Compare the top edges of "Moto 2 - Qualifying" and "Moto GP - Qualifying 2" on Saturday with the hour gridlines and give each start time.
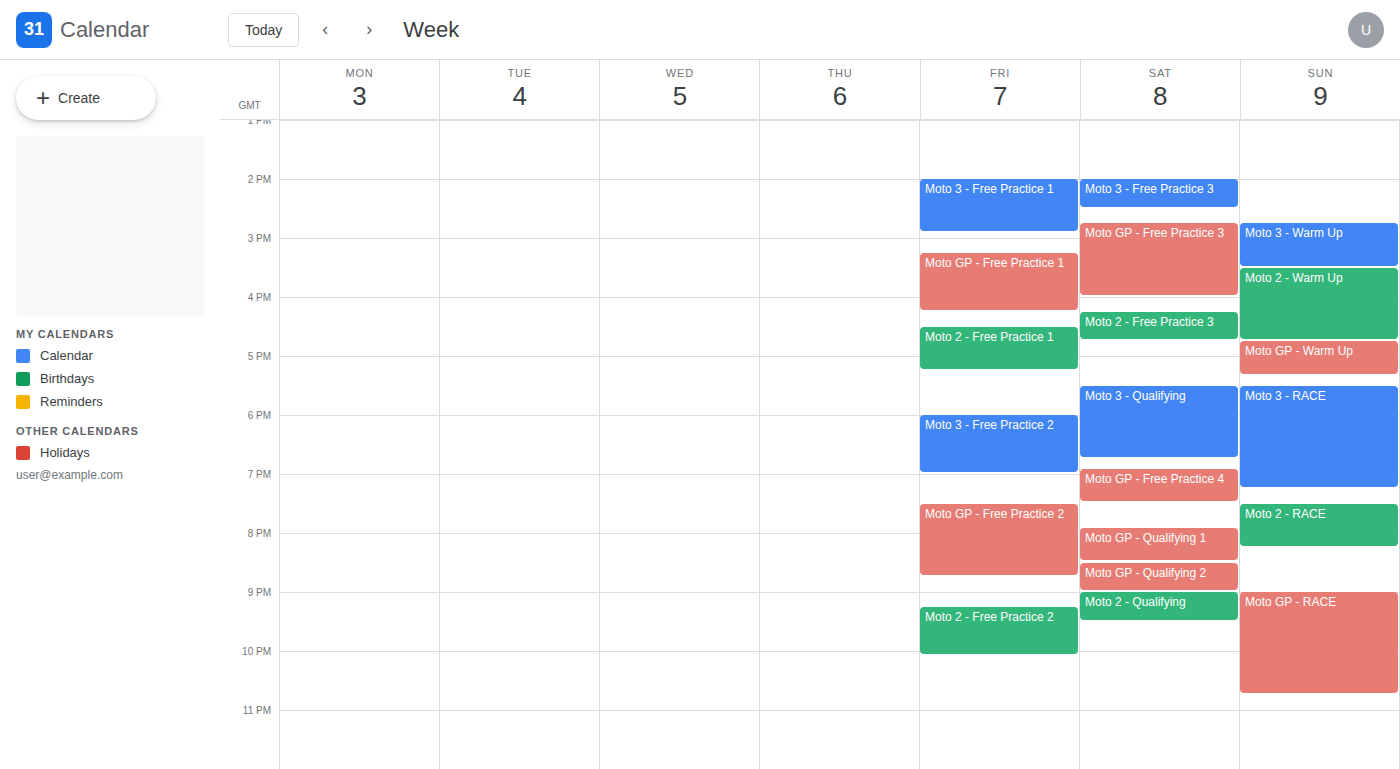
"Moto 2 - Qualifying": 9:00 PM, exactly on the 9 PM line. "Moto GP - Qualifying 2": 8:30 PM, halfway between the 8 PM and 9 PM lines.